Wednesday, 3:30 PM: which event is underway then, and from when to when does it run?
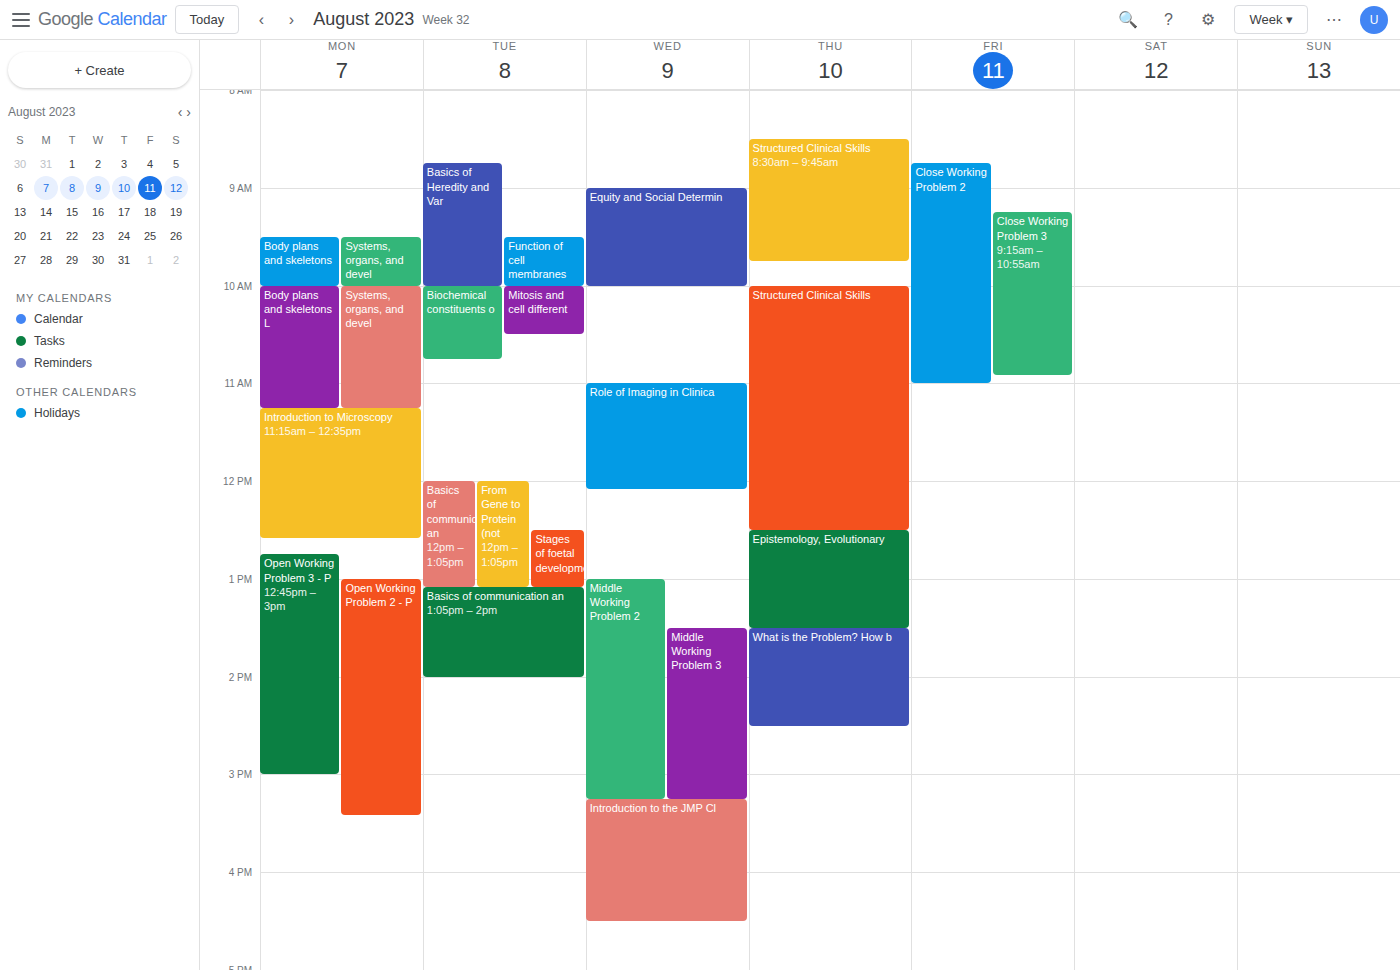
"Introduction to the JMP Cl", 3:15 PM to 4:30 PM